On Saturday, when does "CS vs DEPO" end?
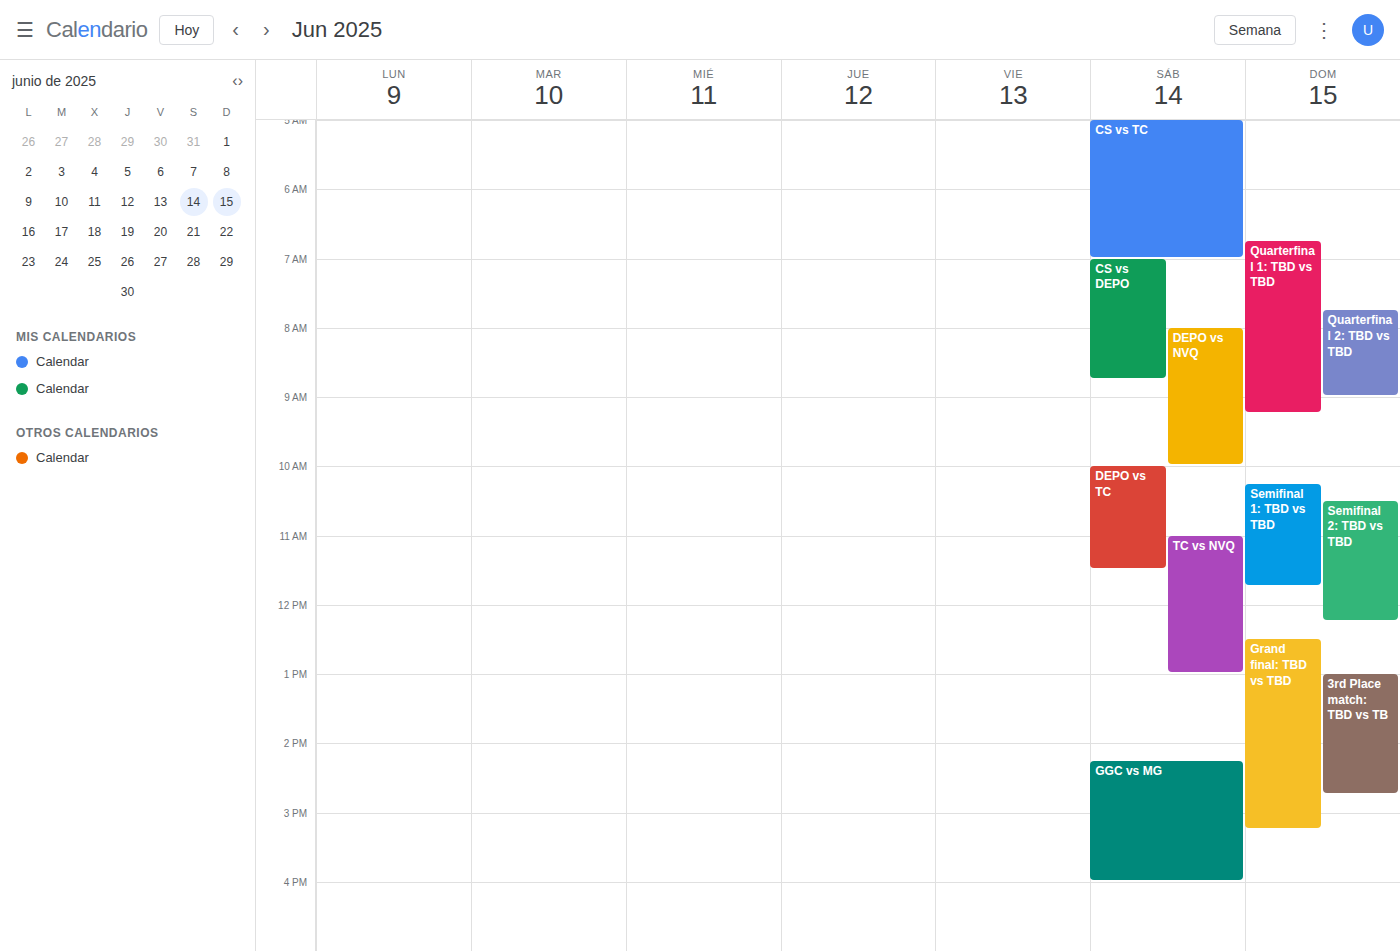
08:45